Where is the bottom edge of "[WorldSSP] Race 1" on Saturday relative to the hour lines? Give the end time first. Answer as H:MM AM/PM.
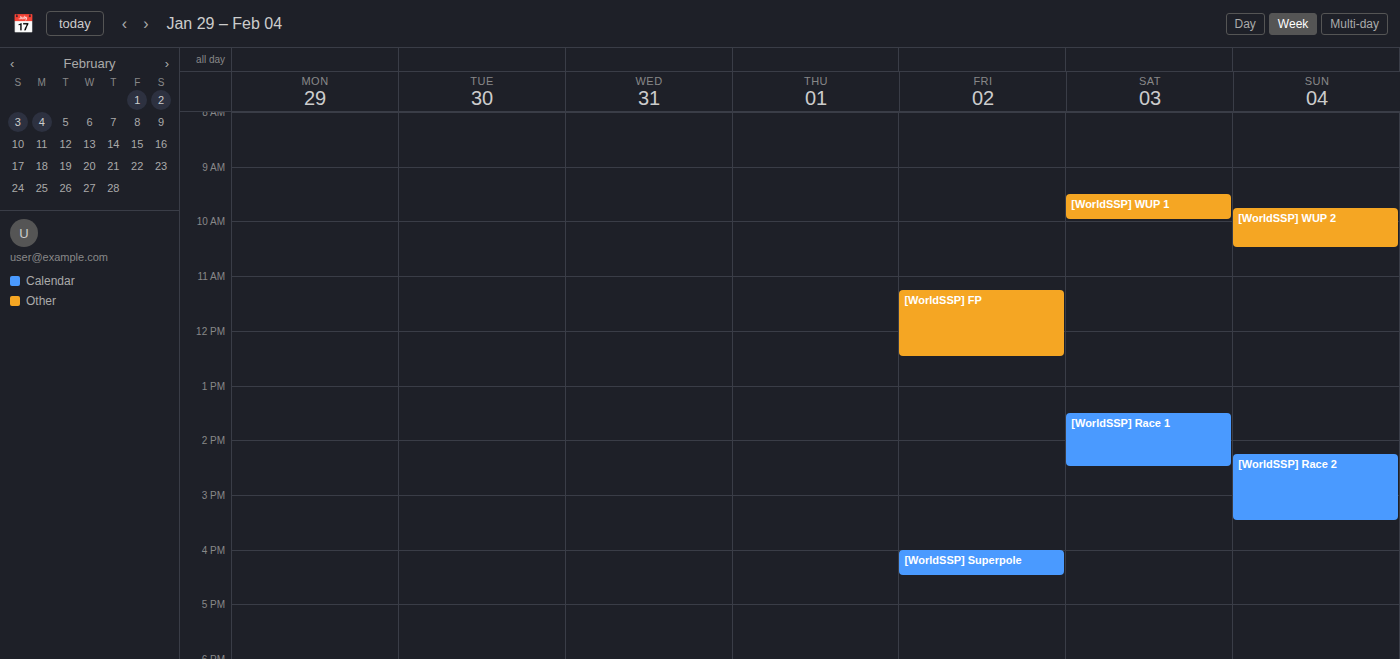
2:30 PM -- halfway between the 2 PM and 3 PM lines.